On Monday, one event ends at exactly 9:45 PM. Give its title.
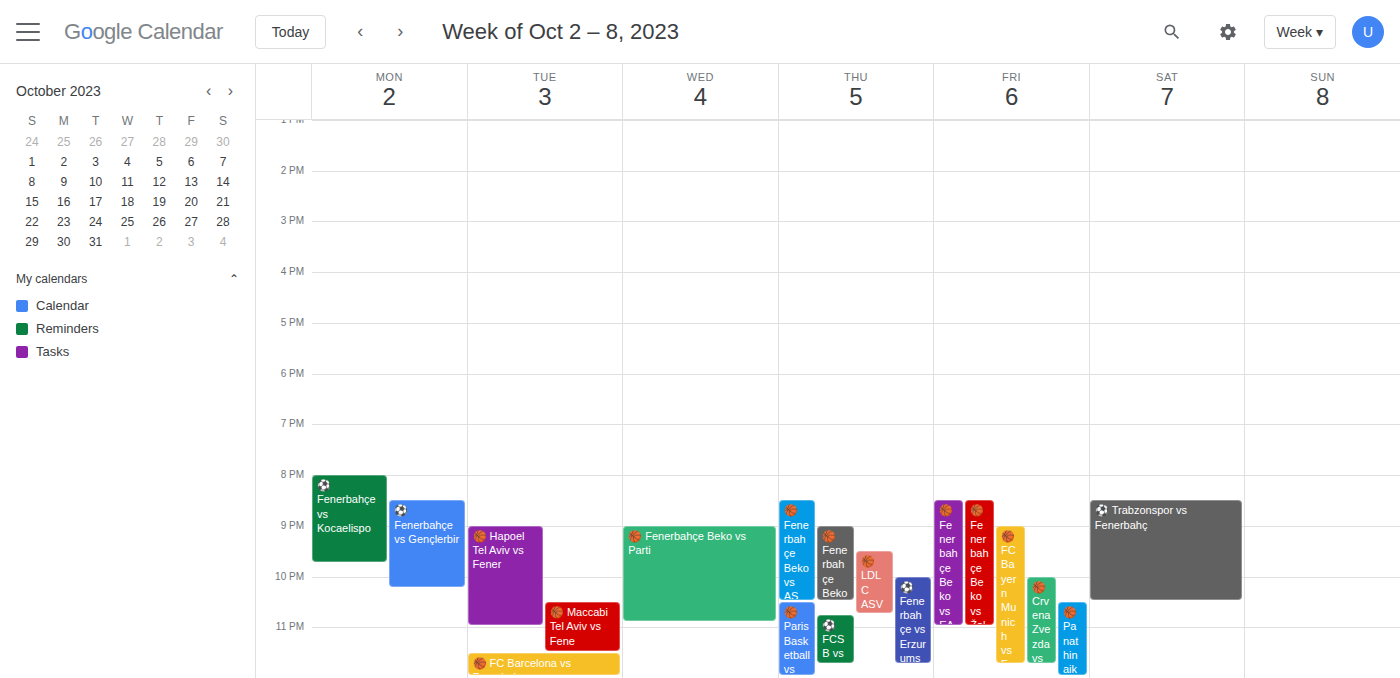
"⚽ Fenerbahçe vs Kocaelispo"